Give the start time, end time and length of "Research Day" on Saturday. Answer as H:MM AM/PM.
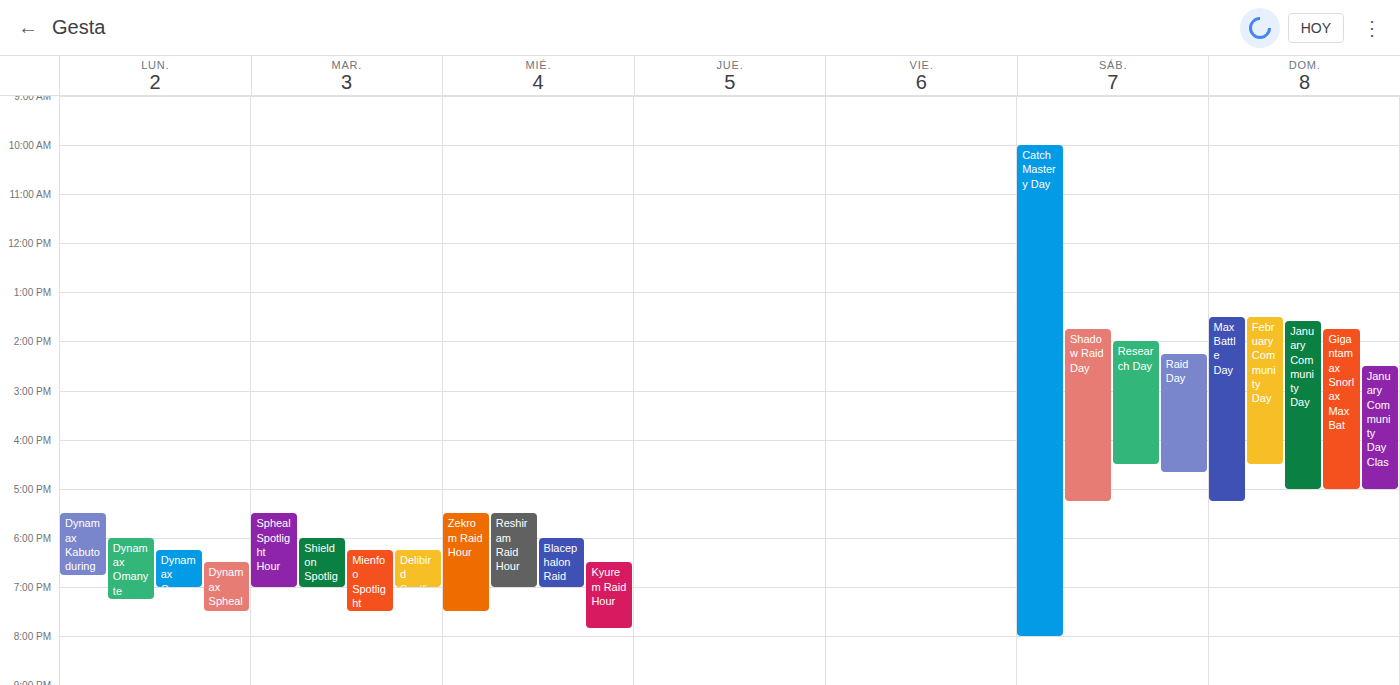
2:00 PM to 4:30 PM, 2 hours 30 minutes